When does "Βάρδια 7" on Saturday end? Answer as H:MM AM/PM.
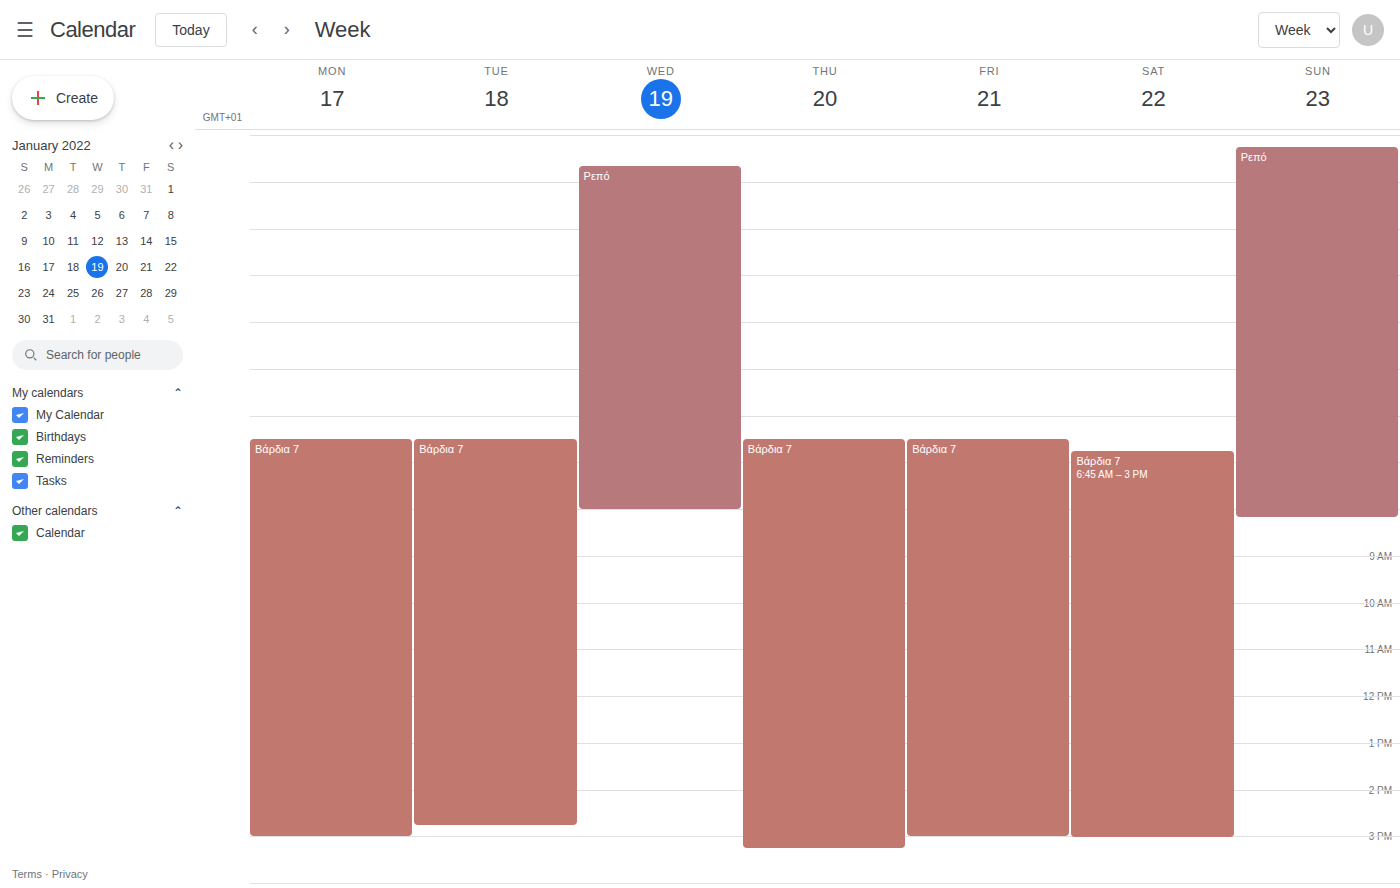
3:00 PM